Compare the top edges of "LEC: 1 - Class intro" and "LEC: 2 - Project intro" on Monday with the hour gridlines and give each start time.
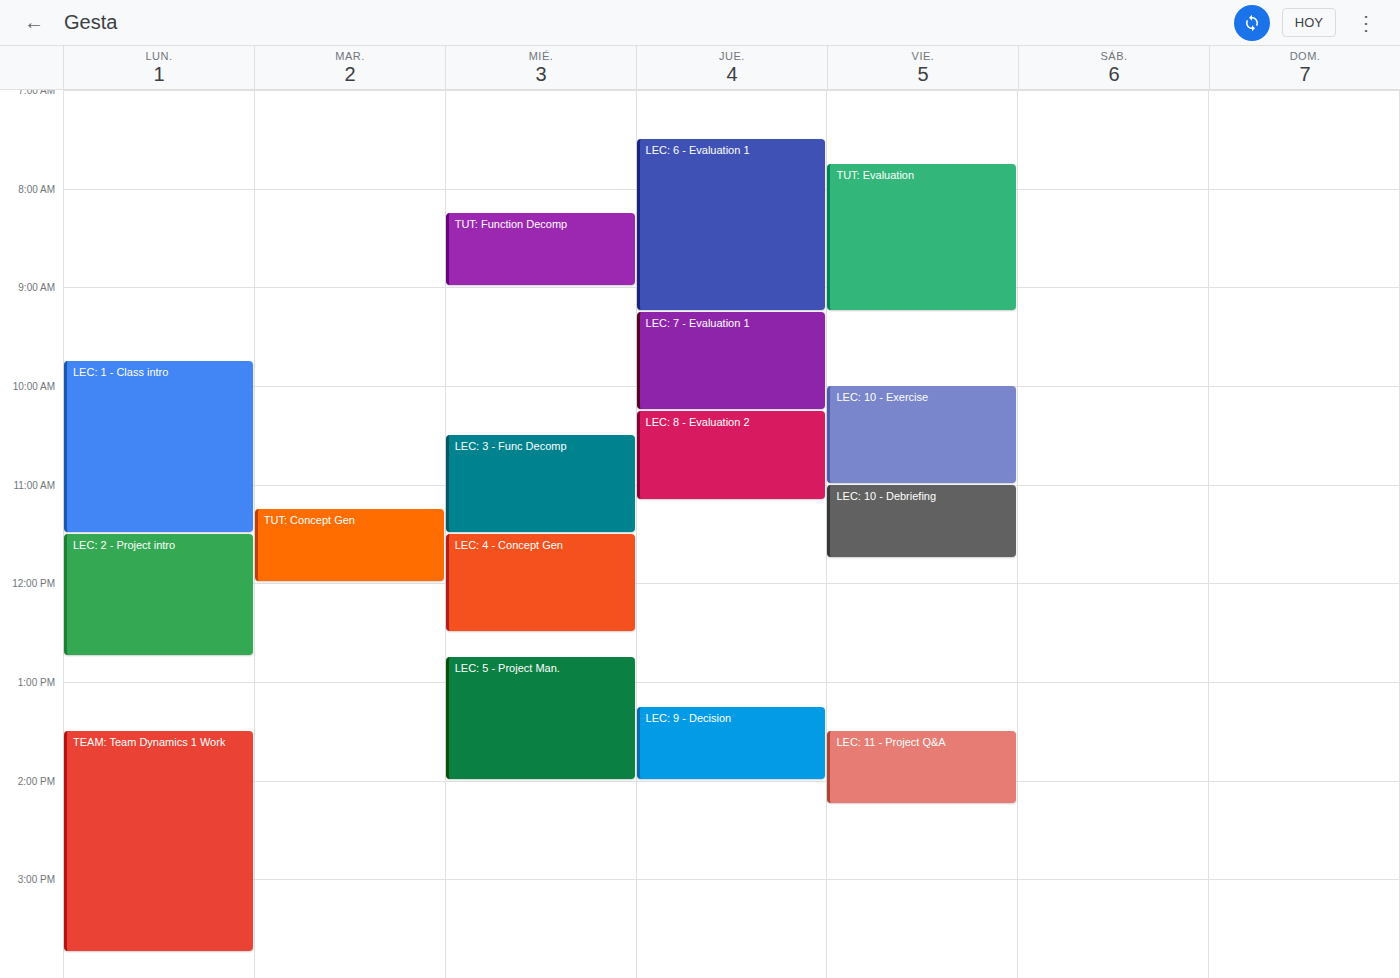
"LEC: 1 - Class intro": 9:45 AM, neither: three quarters of the way from the 9 AM line to the 10 AM line. "LEC: 2 - Project intro": 11:30 AM, halfway between the 11 AM and 12 PM lines.